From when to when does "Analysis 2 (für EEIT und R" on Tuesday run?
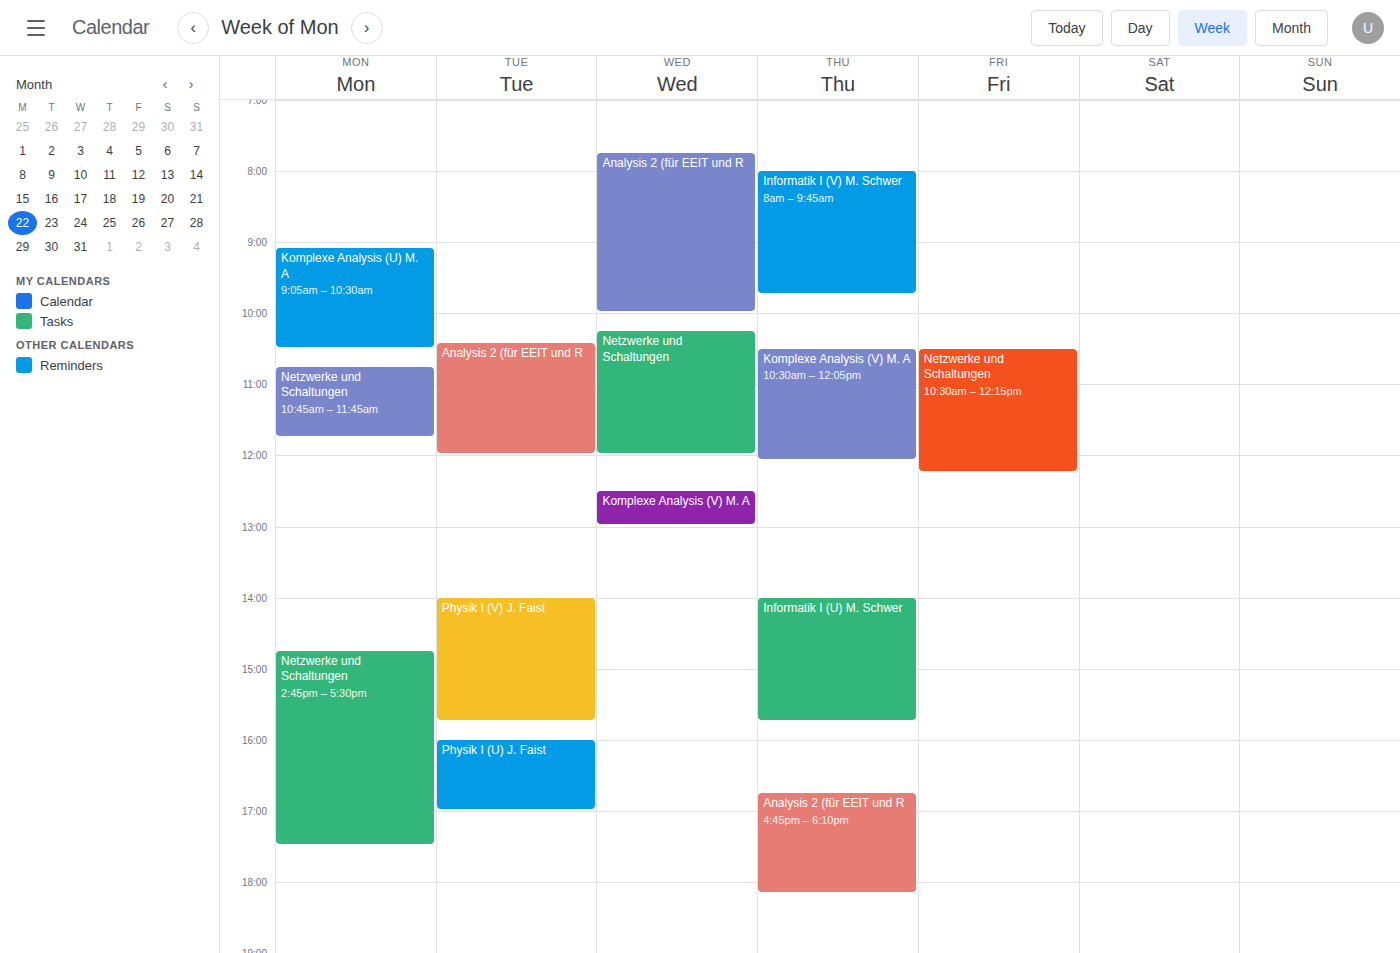
10:25 AM to 12:00 PM